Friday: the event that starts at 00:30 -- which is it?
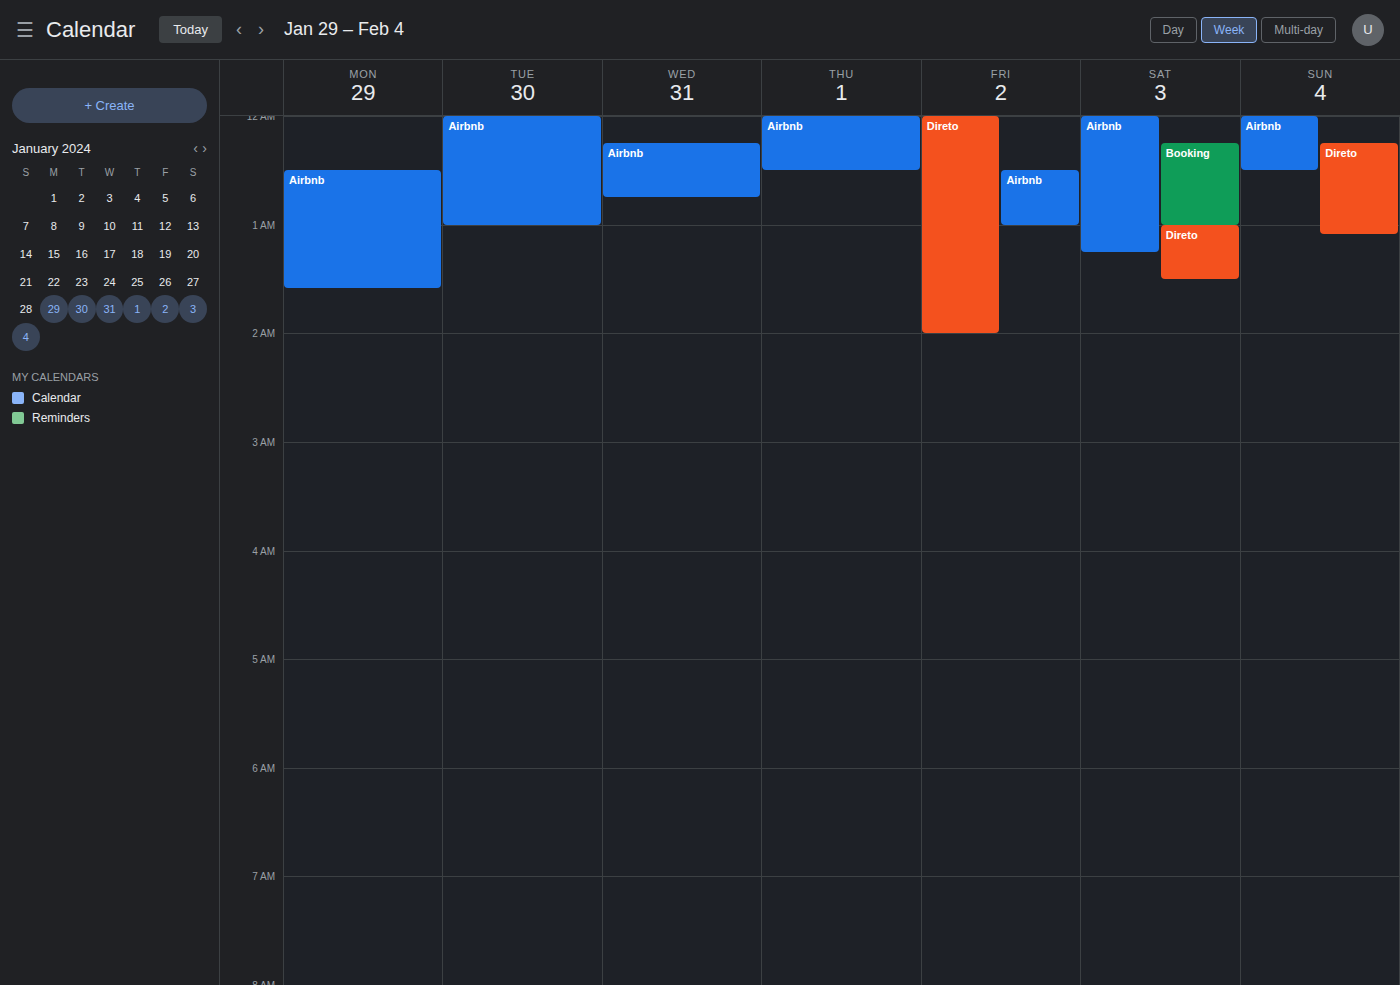
"Airbnb"